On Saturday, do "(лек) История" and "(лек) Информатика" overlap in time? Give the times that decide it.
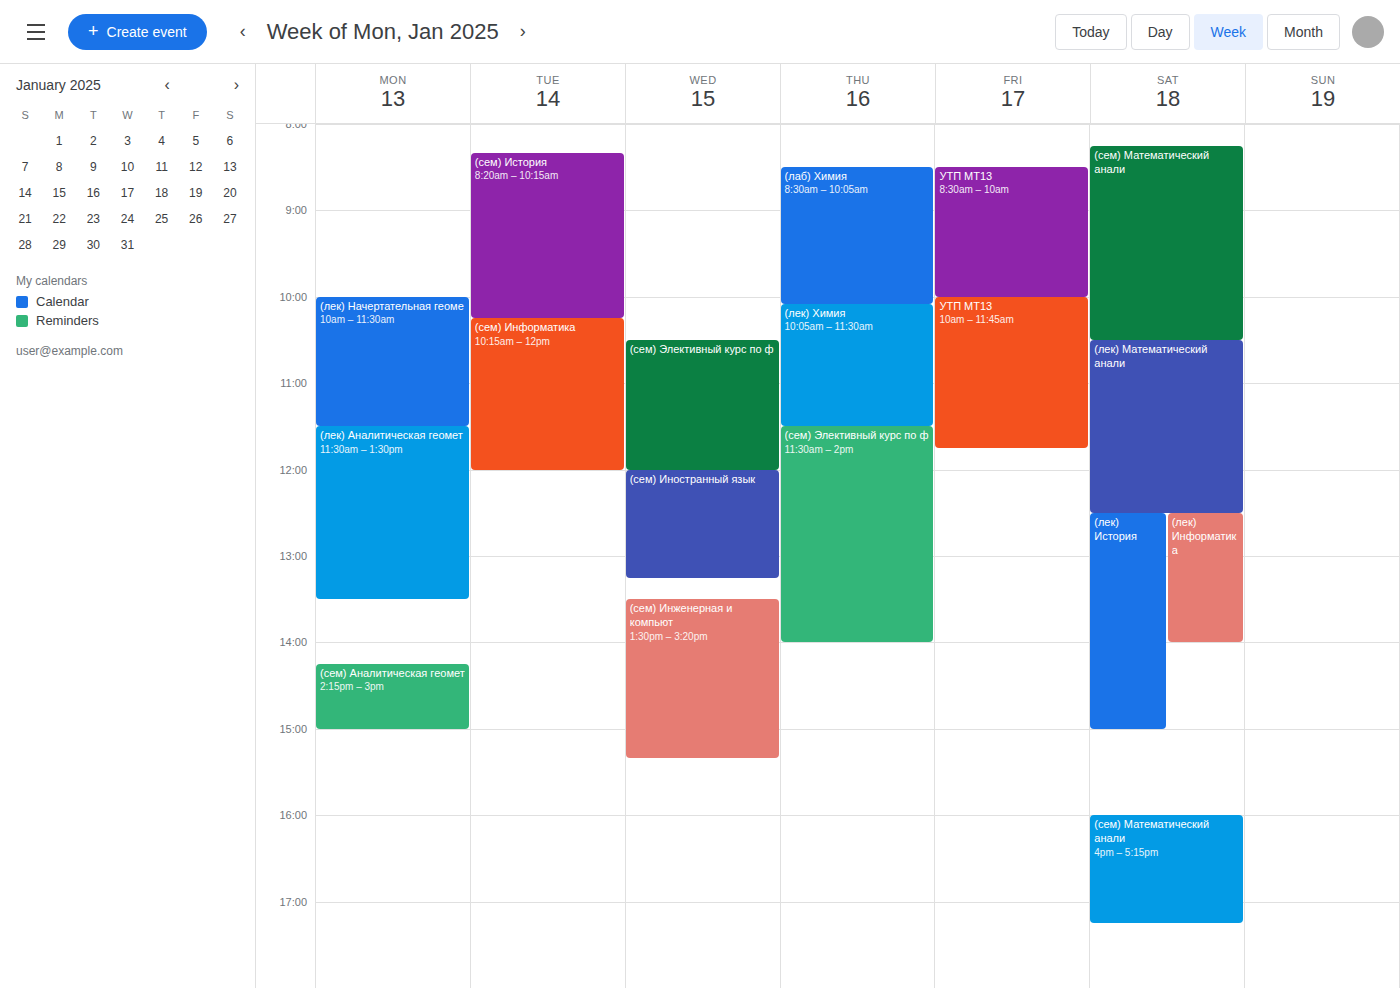
"(лек) Информатика" runs 12:30 PM to 2:00 PM, inside "(лек) История" -- they overlap.